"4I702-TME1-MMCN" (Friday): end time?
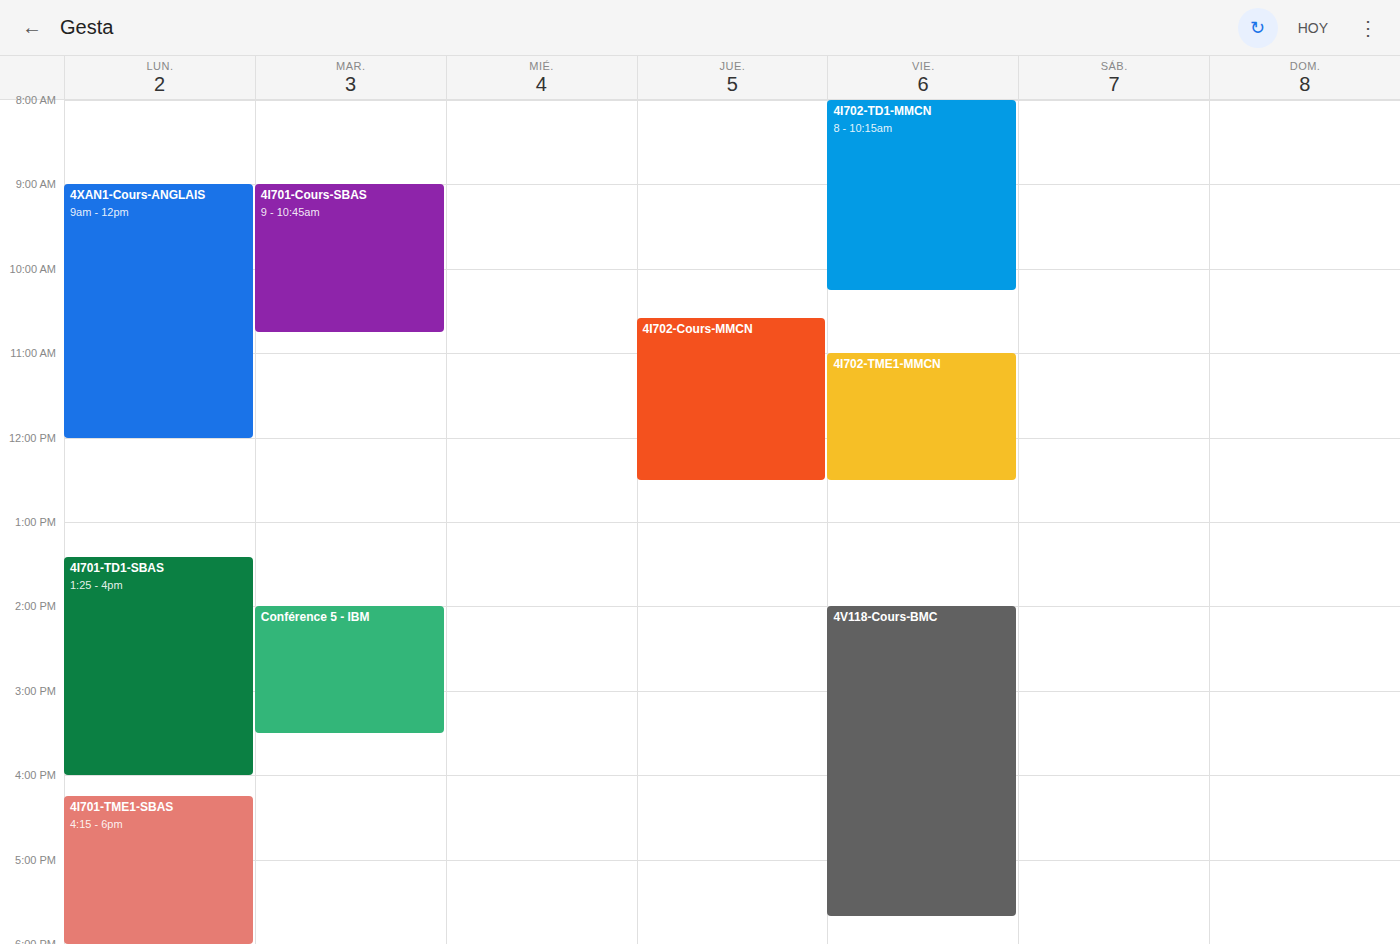
12:30 PM